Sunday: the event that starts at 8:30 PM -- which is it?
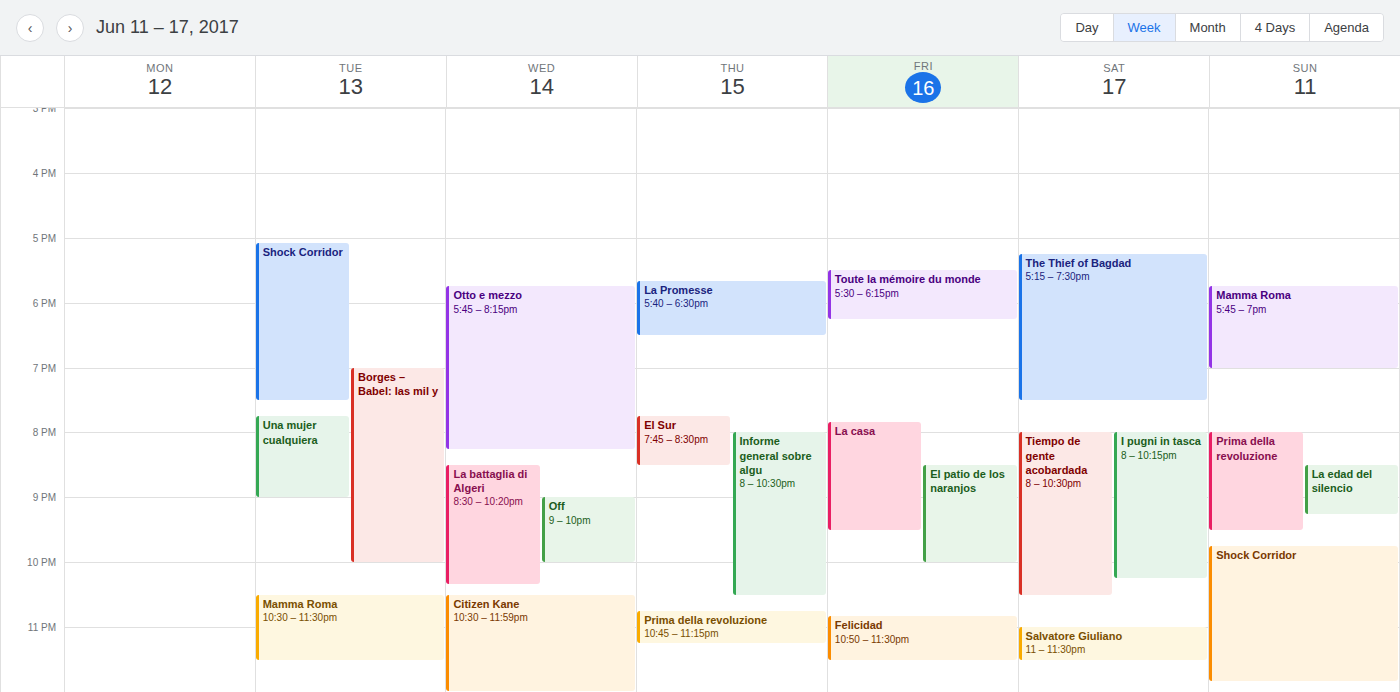
"La edad del silencio"